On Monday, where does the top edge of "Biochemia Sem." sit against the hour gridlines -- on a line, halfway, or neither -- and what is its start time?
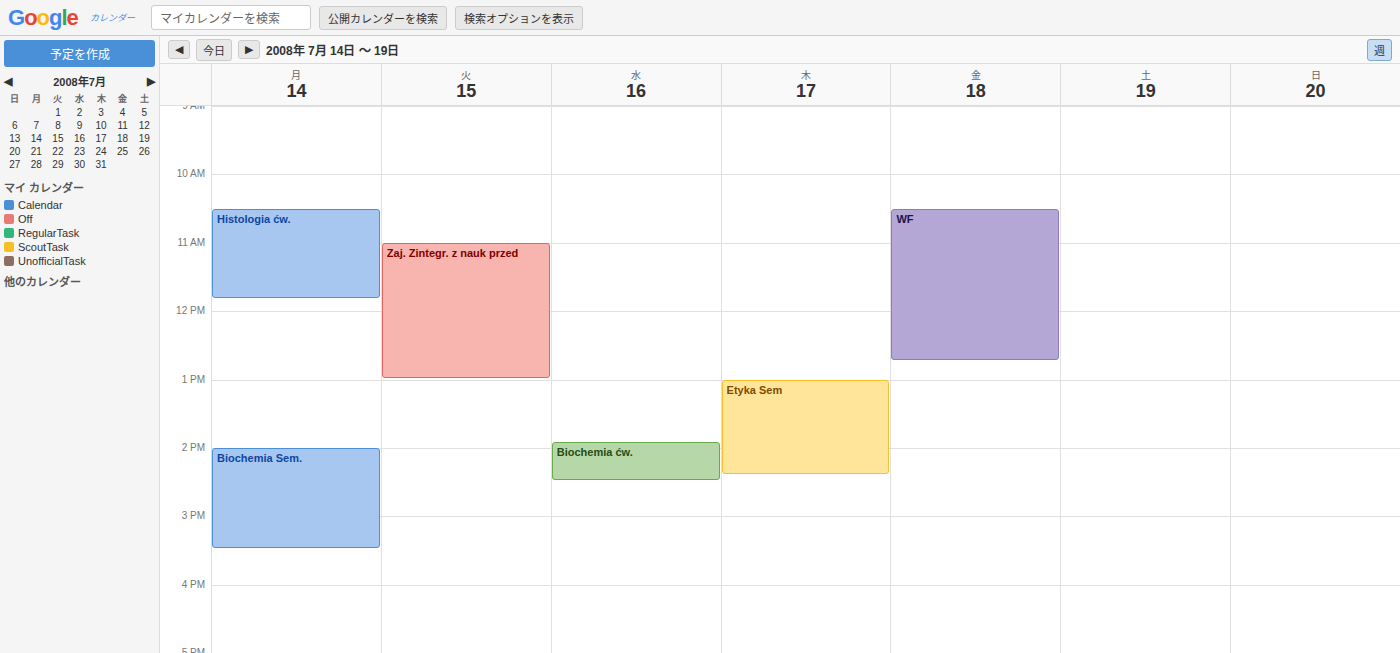
2:00 PM -- exactly on the 2 PM line.